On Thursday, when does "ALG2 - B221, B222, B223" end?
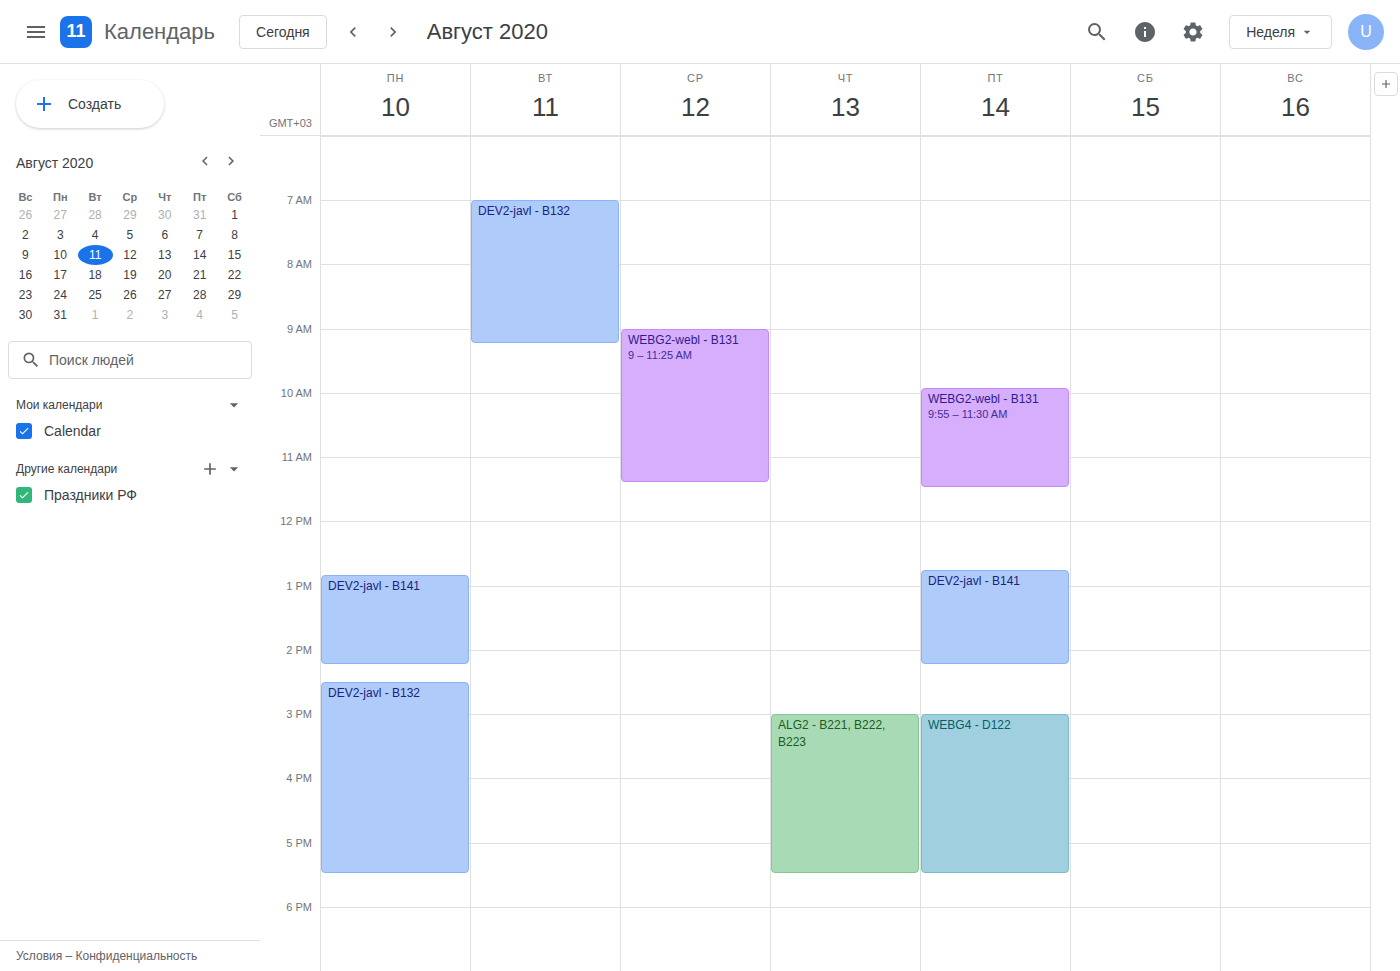
5:30 PM